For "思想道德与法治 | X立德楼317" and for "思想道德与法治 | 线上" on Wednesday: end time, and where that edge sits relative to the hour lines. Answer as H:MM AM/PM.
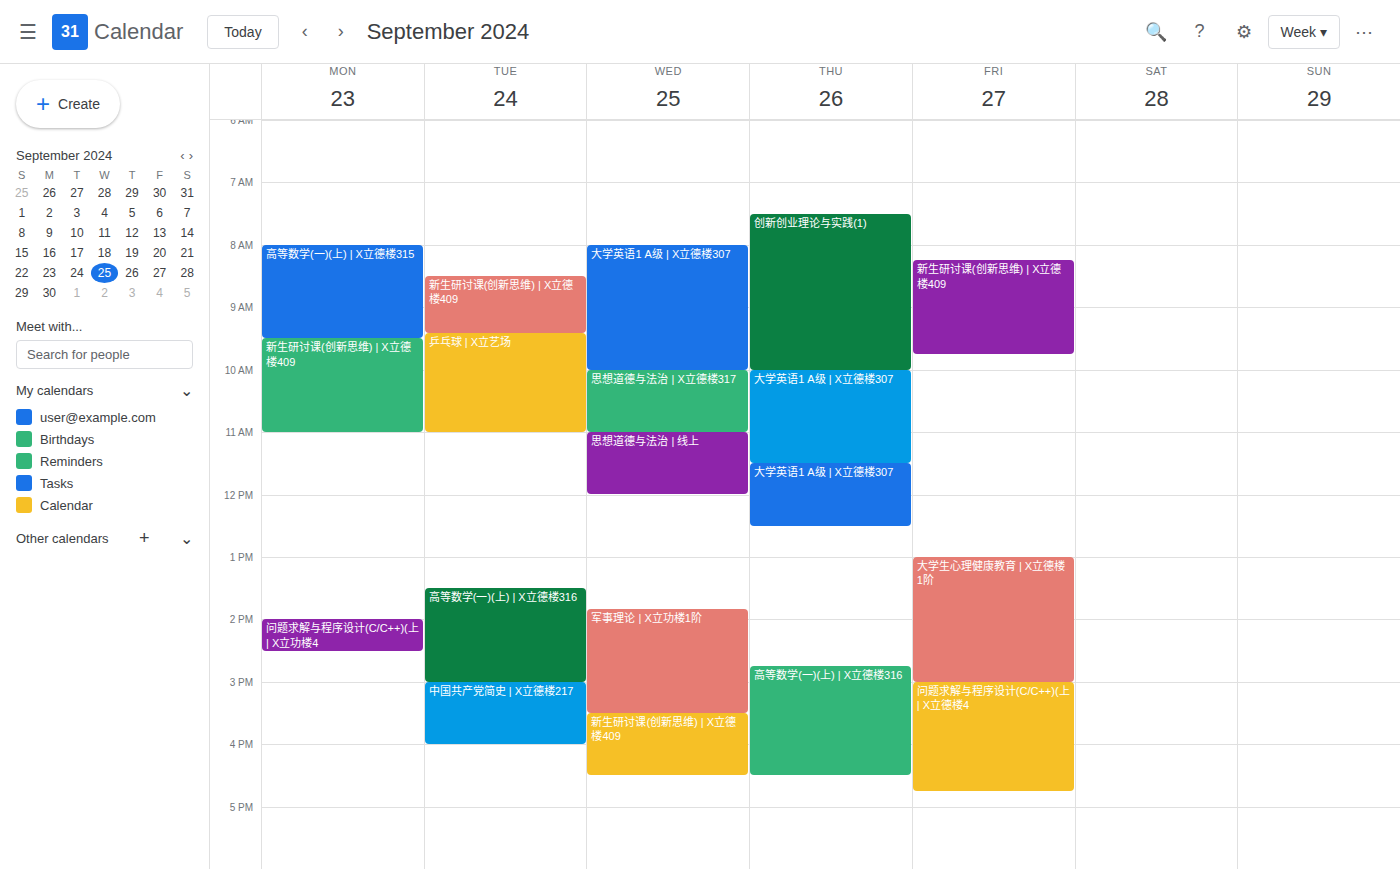
"思想道德与法治 | X立德楼317": 11:00 AM, exactly on the 11 AM line. "思想道德与法治 | 线上": 12:00 PM, exactly on the 12 PM line.